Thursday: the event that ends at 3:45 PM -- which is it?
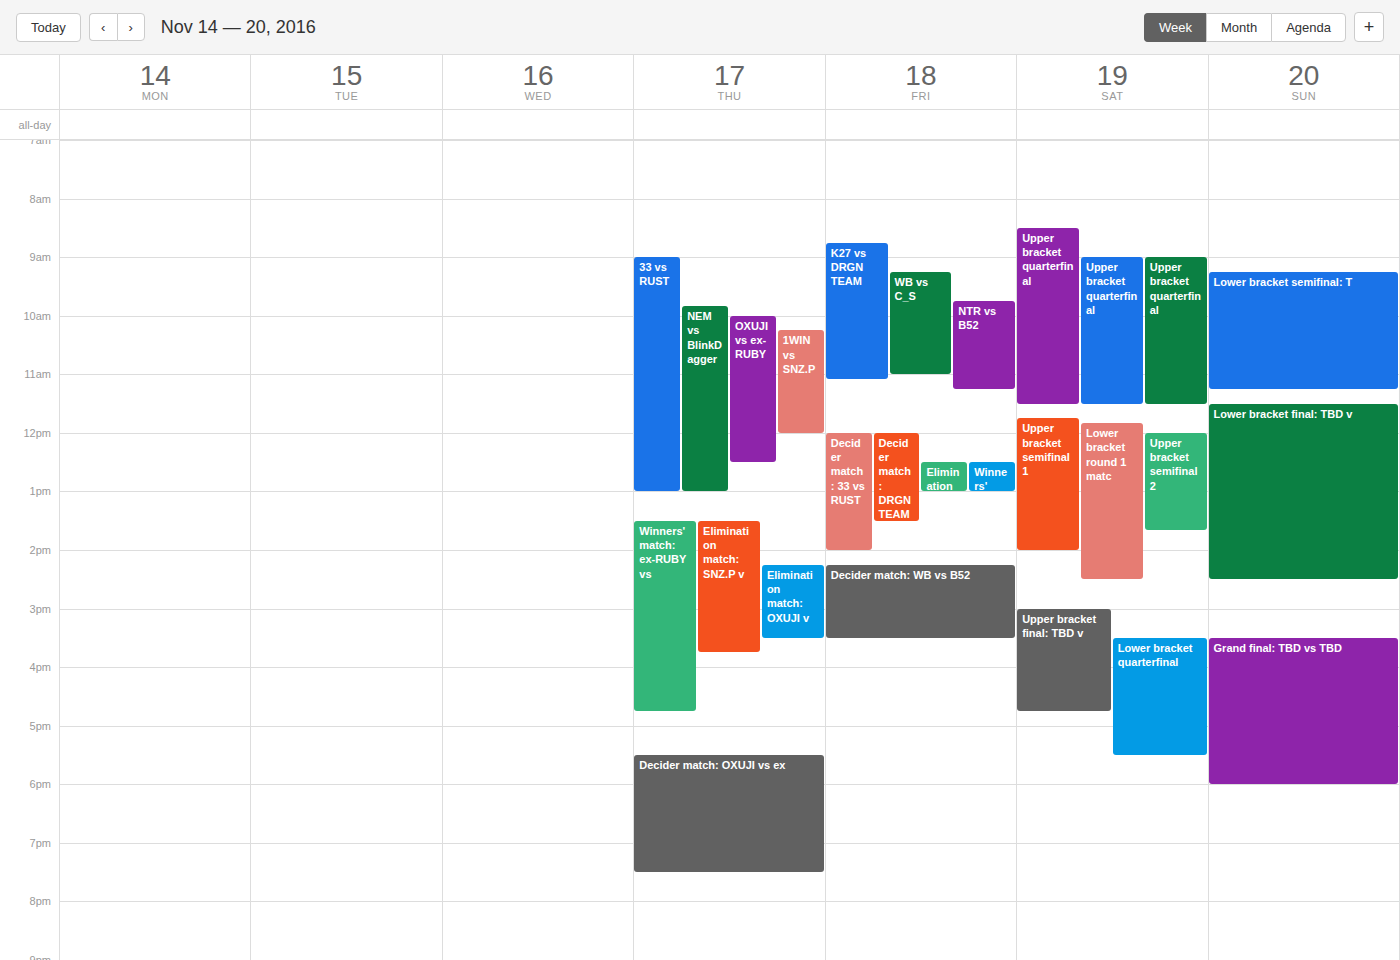
"Elimination match: SNZ.P v"